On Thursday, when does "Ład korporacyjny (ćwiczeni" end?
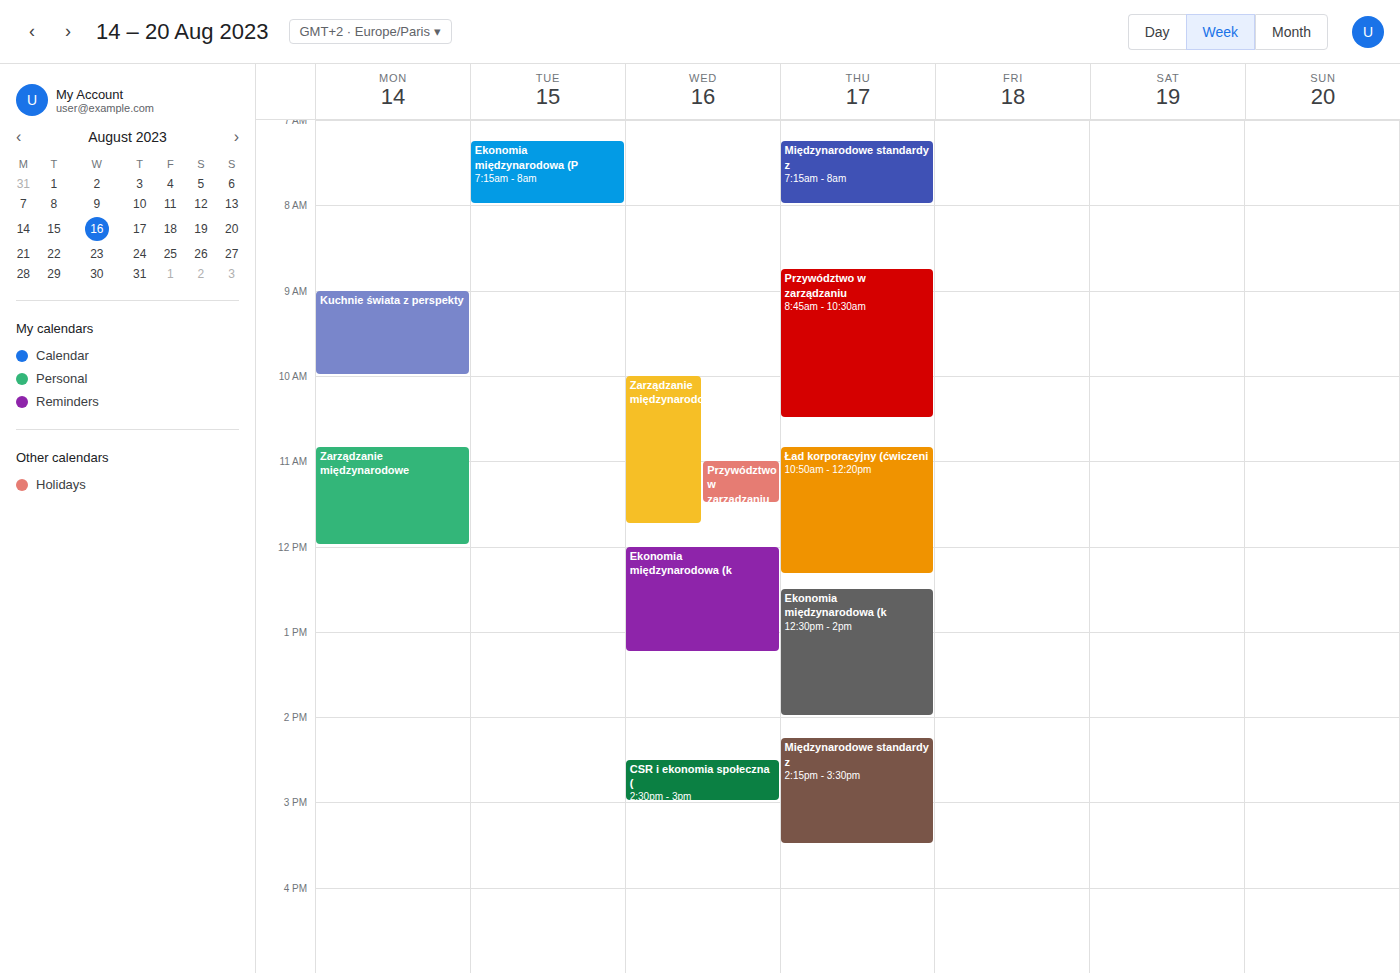
12:20 PM